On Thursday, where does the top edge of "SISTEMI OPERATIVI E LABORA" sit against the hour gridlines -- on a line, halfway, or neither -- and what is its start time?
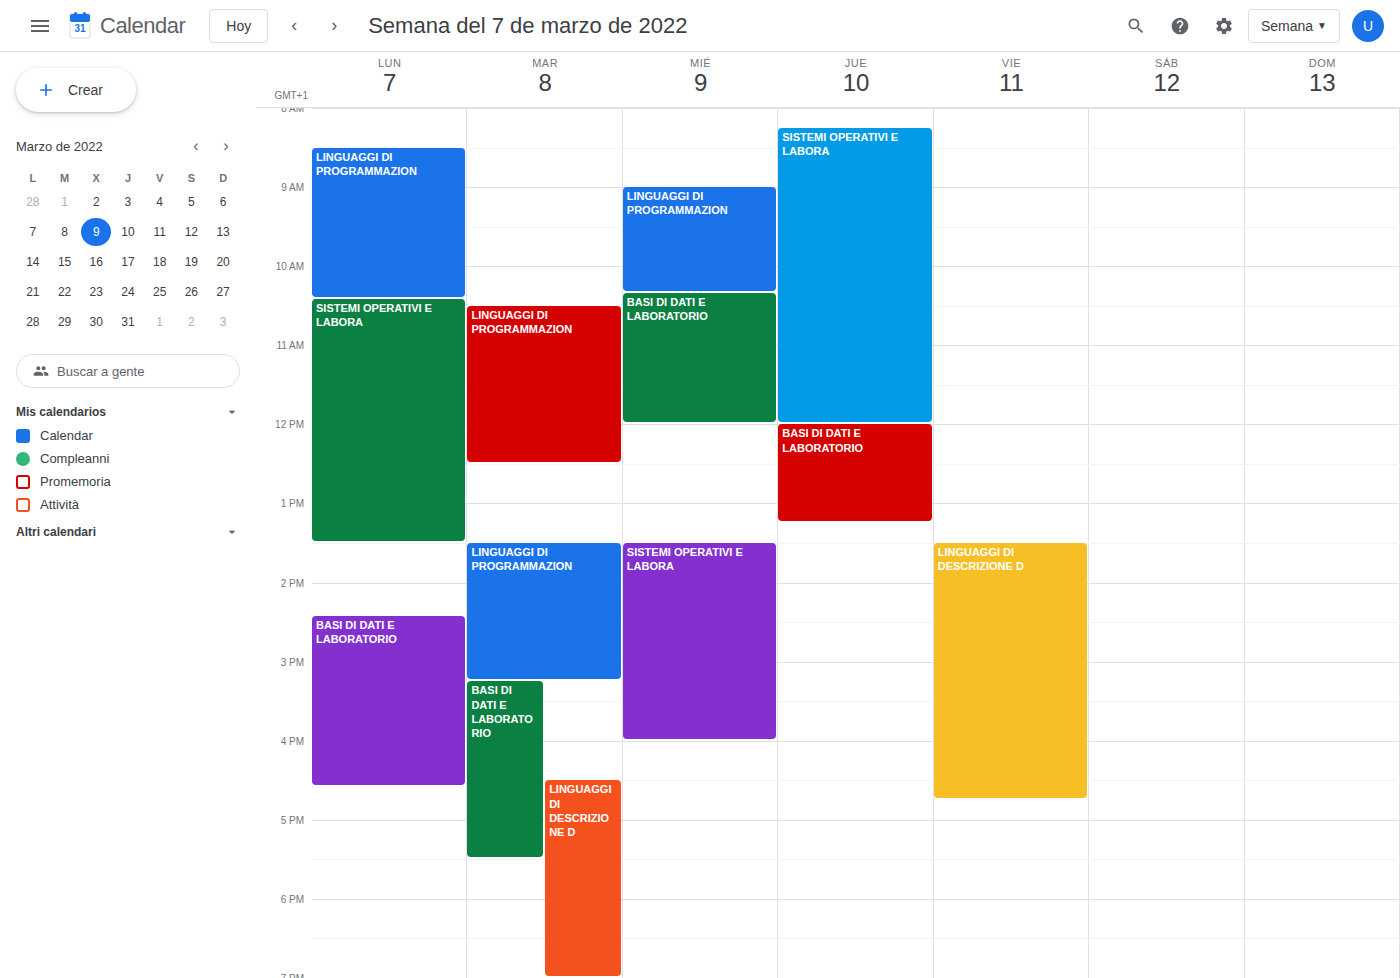
8:15 AM -- neither: a quarter of the way from the 8 AM line to the 9 AM line.